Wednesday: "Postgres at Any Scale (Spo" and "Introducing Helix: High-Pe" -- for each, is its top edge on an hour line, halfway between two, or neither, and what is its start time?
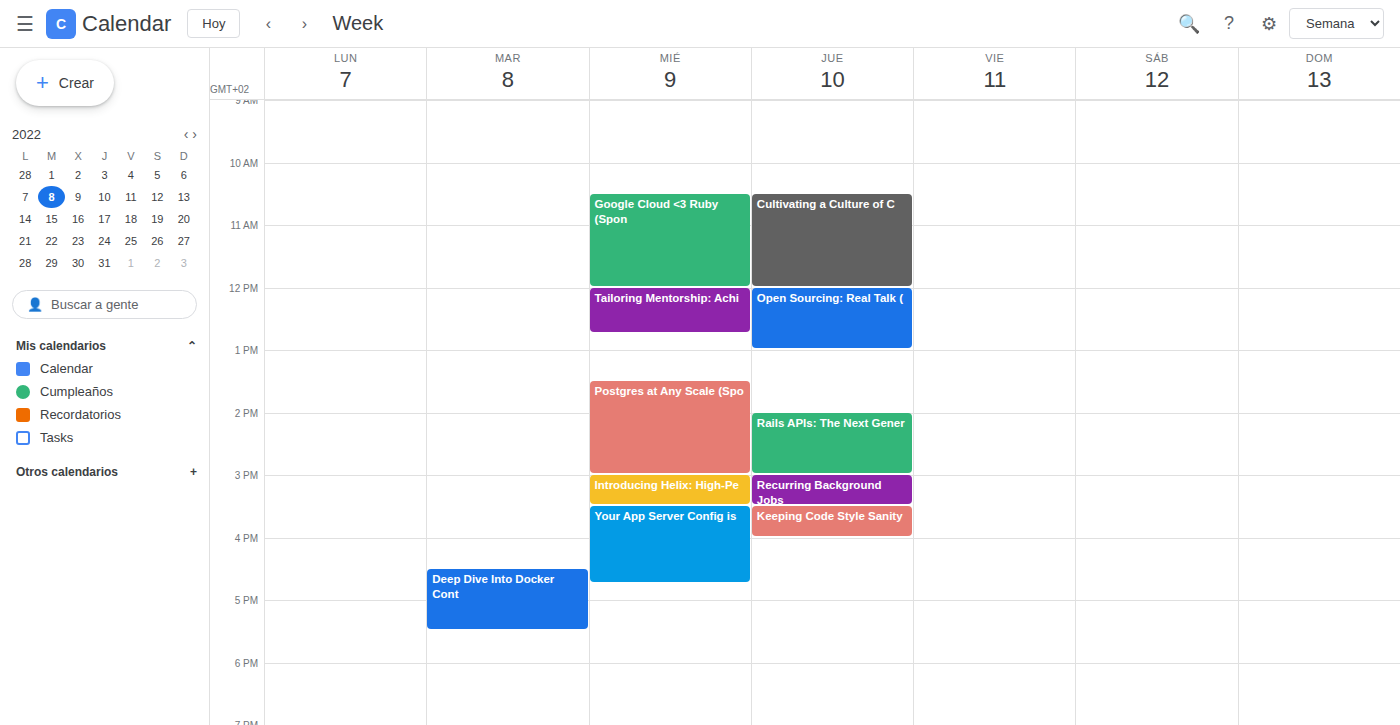
"Postgres at Any Scale (Spo": 1:30 PM, halfway between the 1 PM and 2 PM lines. "Introducing Helix: High-Pe": 3:00 PM, exactly on the 3 PM line.